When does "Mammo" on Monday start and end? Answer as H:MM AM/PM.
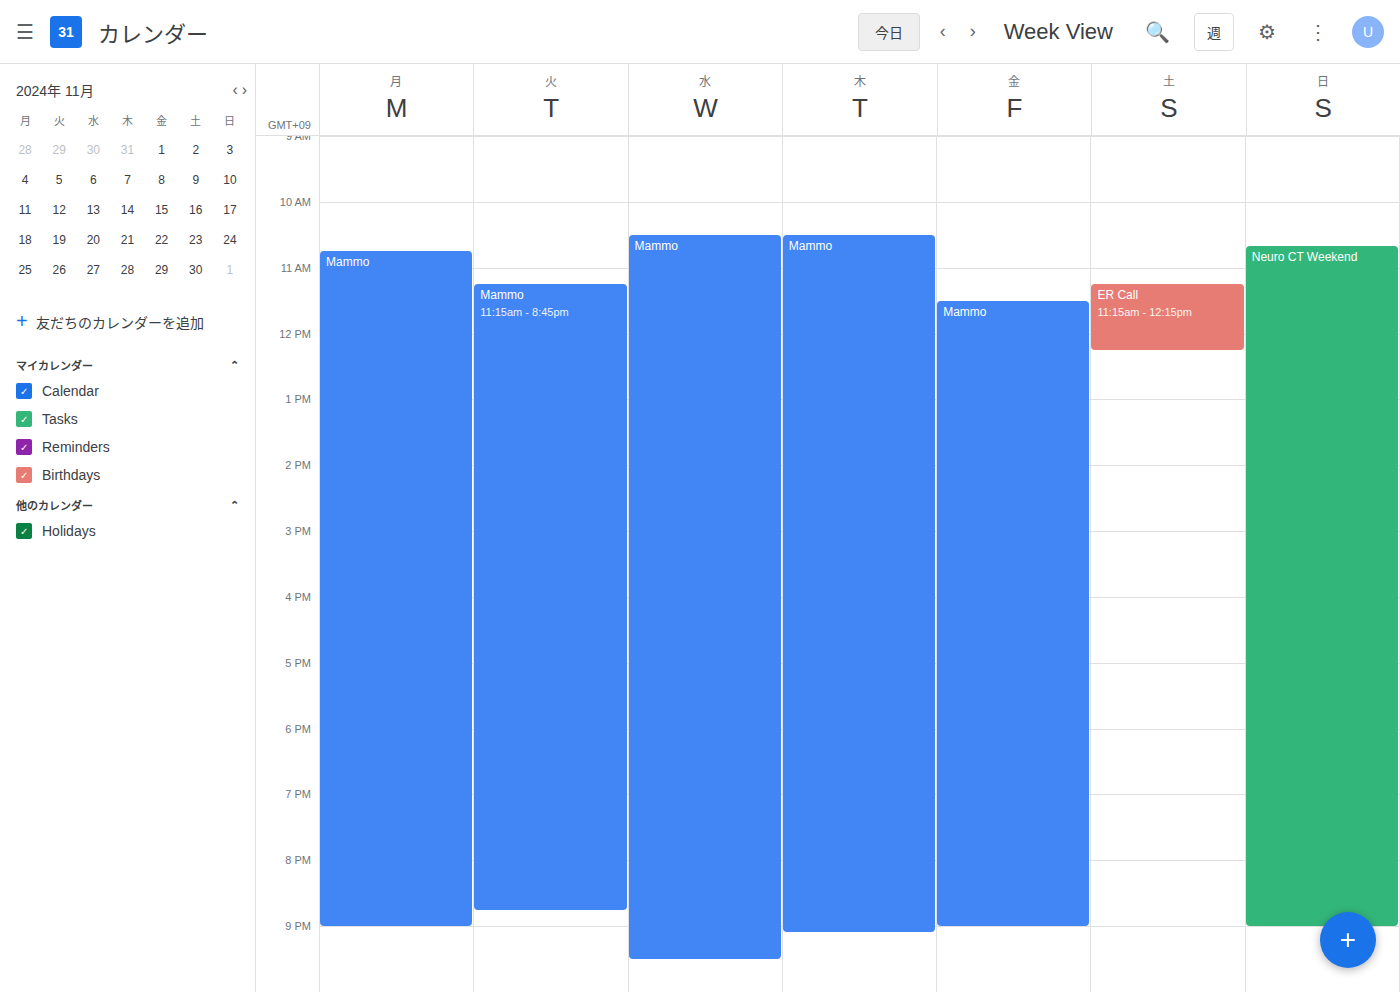
10:45 AM to 9:00 PM